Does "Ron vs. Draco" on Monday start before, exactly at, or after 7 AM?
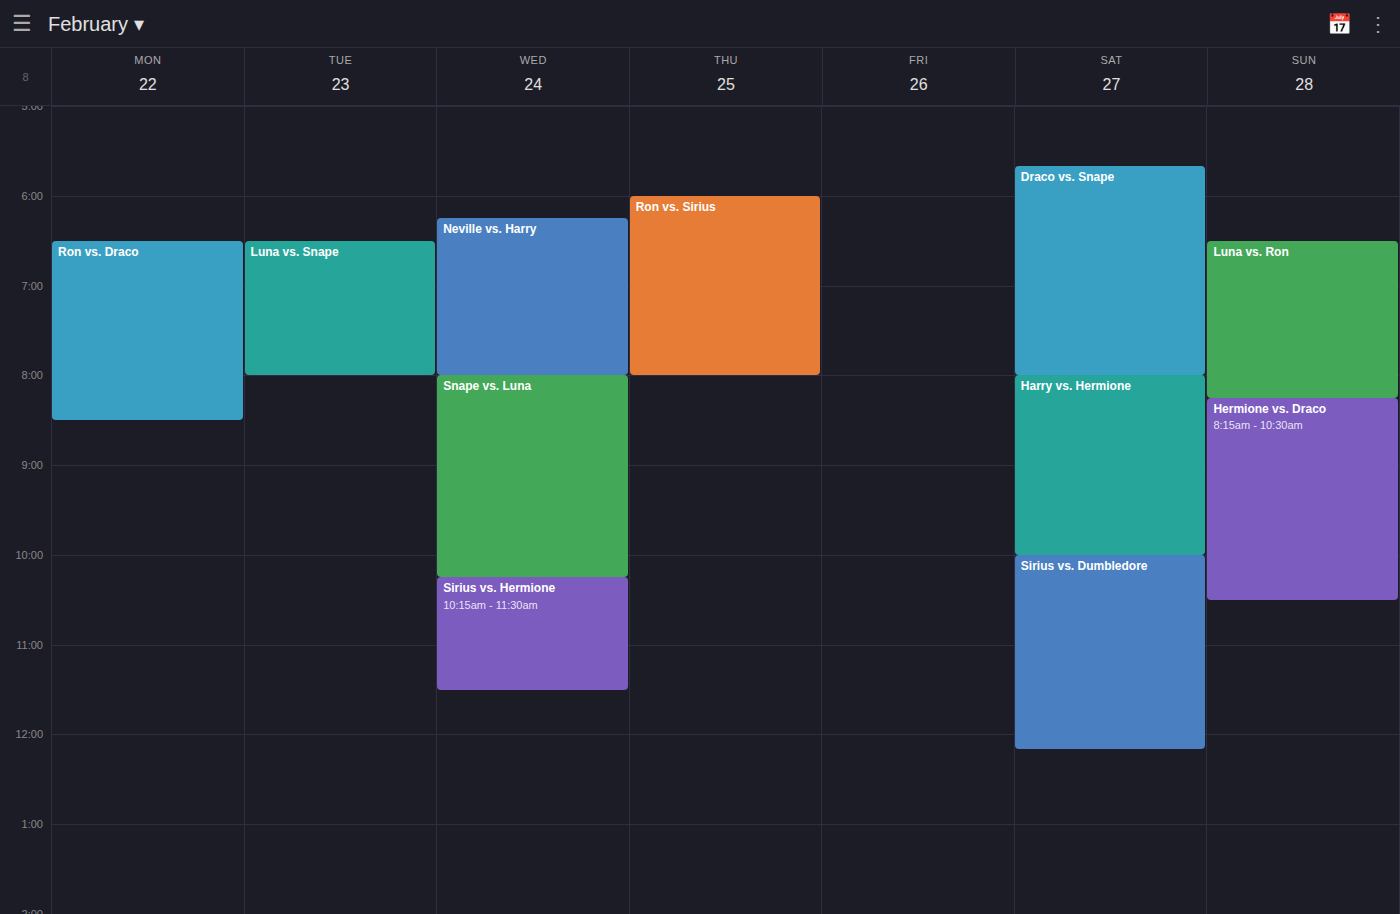
6:30 AM -- before 7 AM, 30 minutes above the 7 AM line.